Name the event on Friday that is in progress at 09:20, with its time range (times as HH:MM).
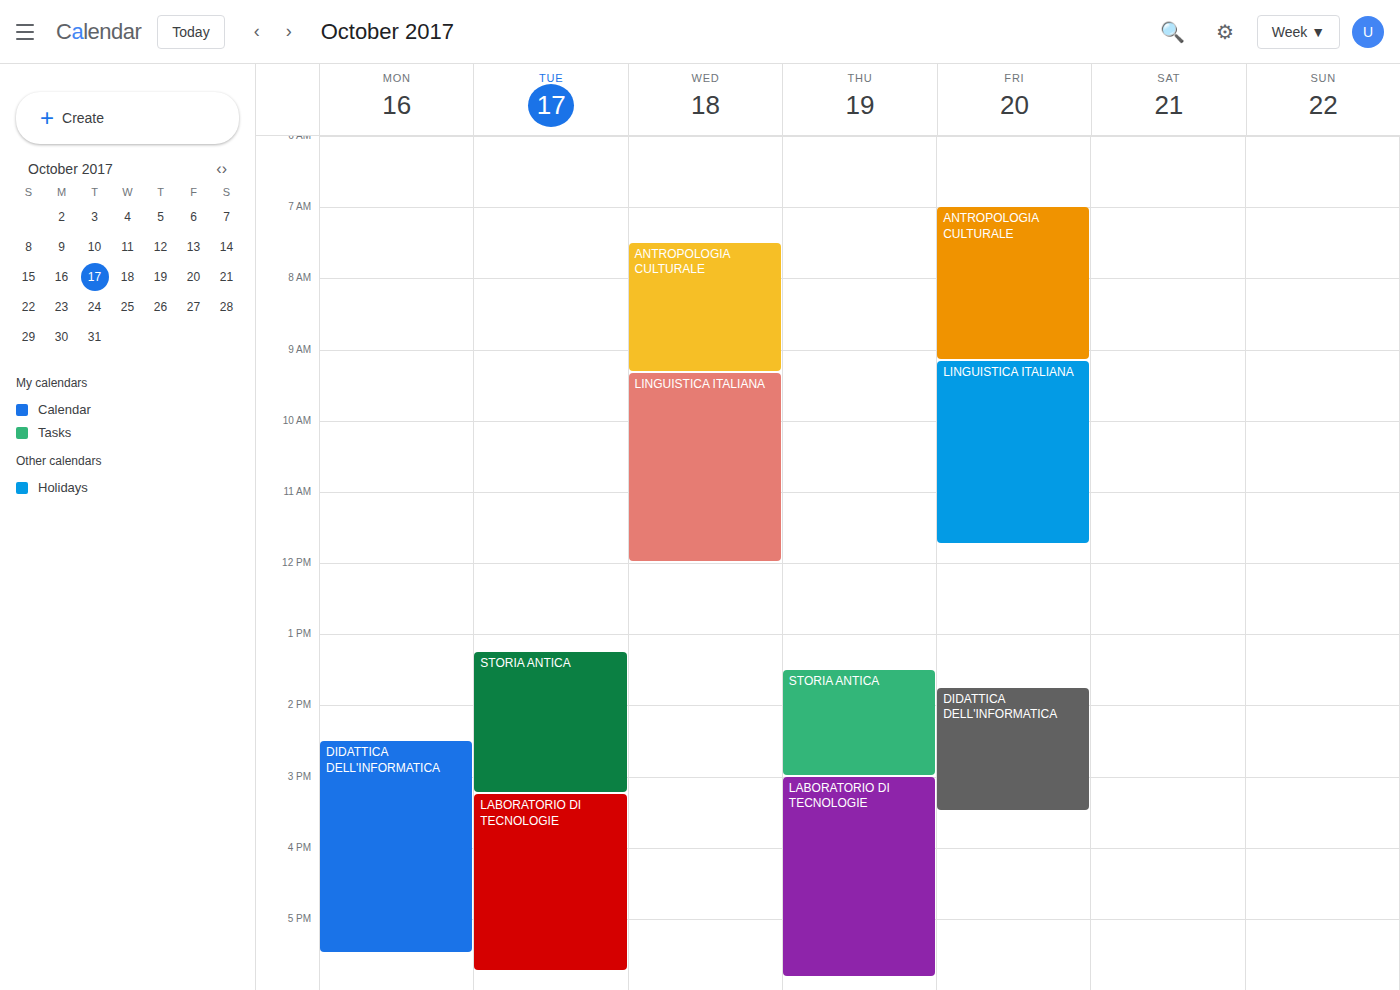
"LINGUISTICA ITALIANA", 09:10 to 11:45